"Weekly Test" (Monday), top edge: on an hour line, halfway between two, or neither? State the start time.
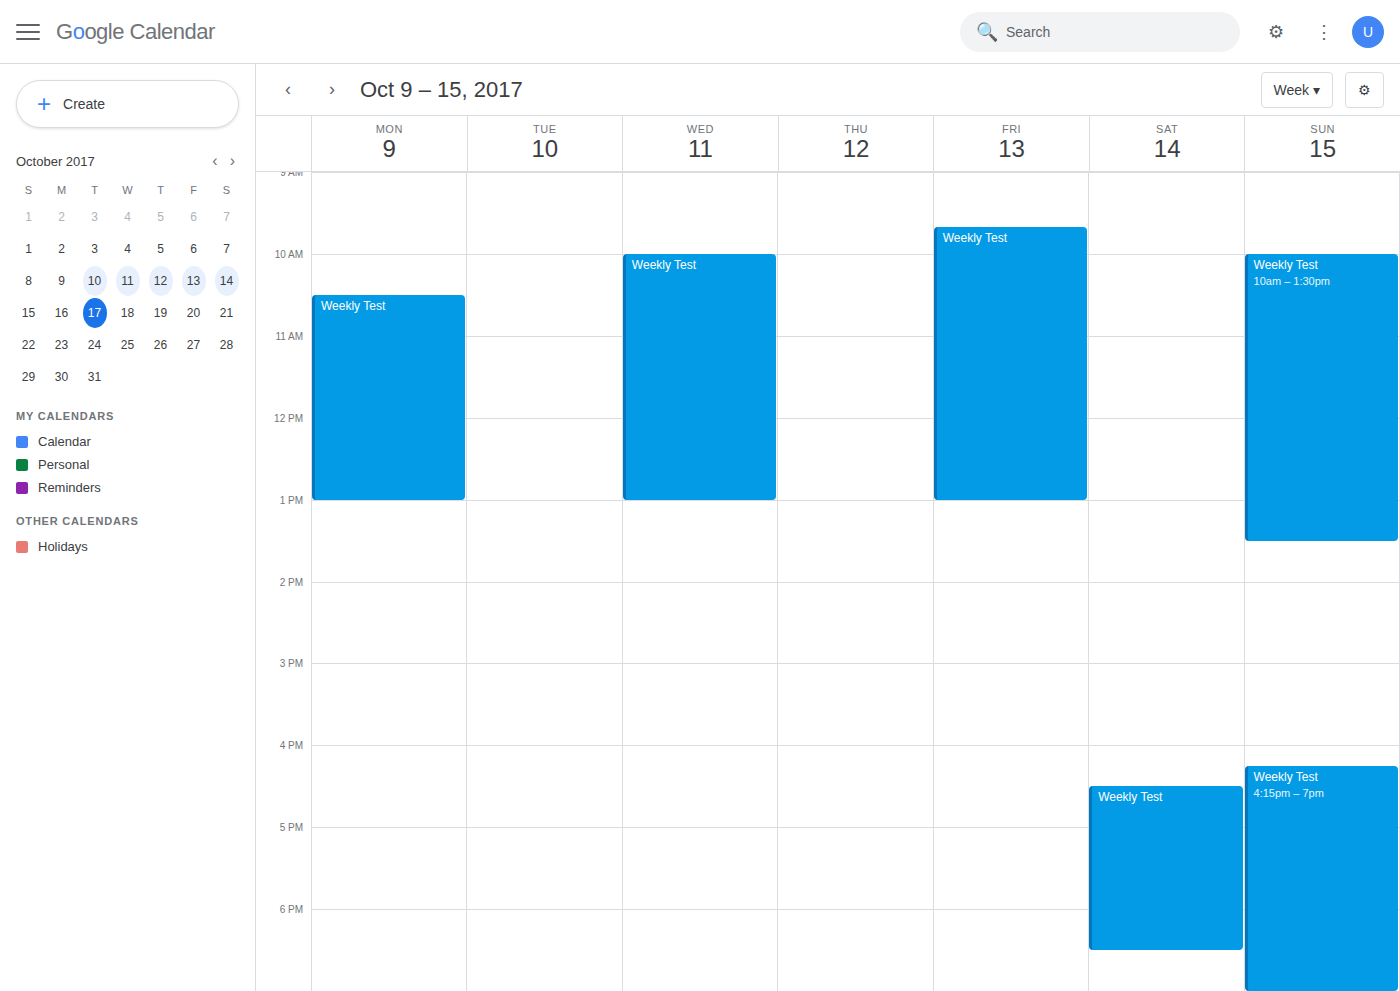
10:30 AM -- halfway between the 10 AM and 11 AM lines.